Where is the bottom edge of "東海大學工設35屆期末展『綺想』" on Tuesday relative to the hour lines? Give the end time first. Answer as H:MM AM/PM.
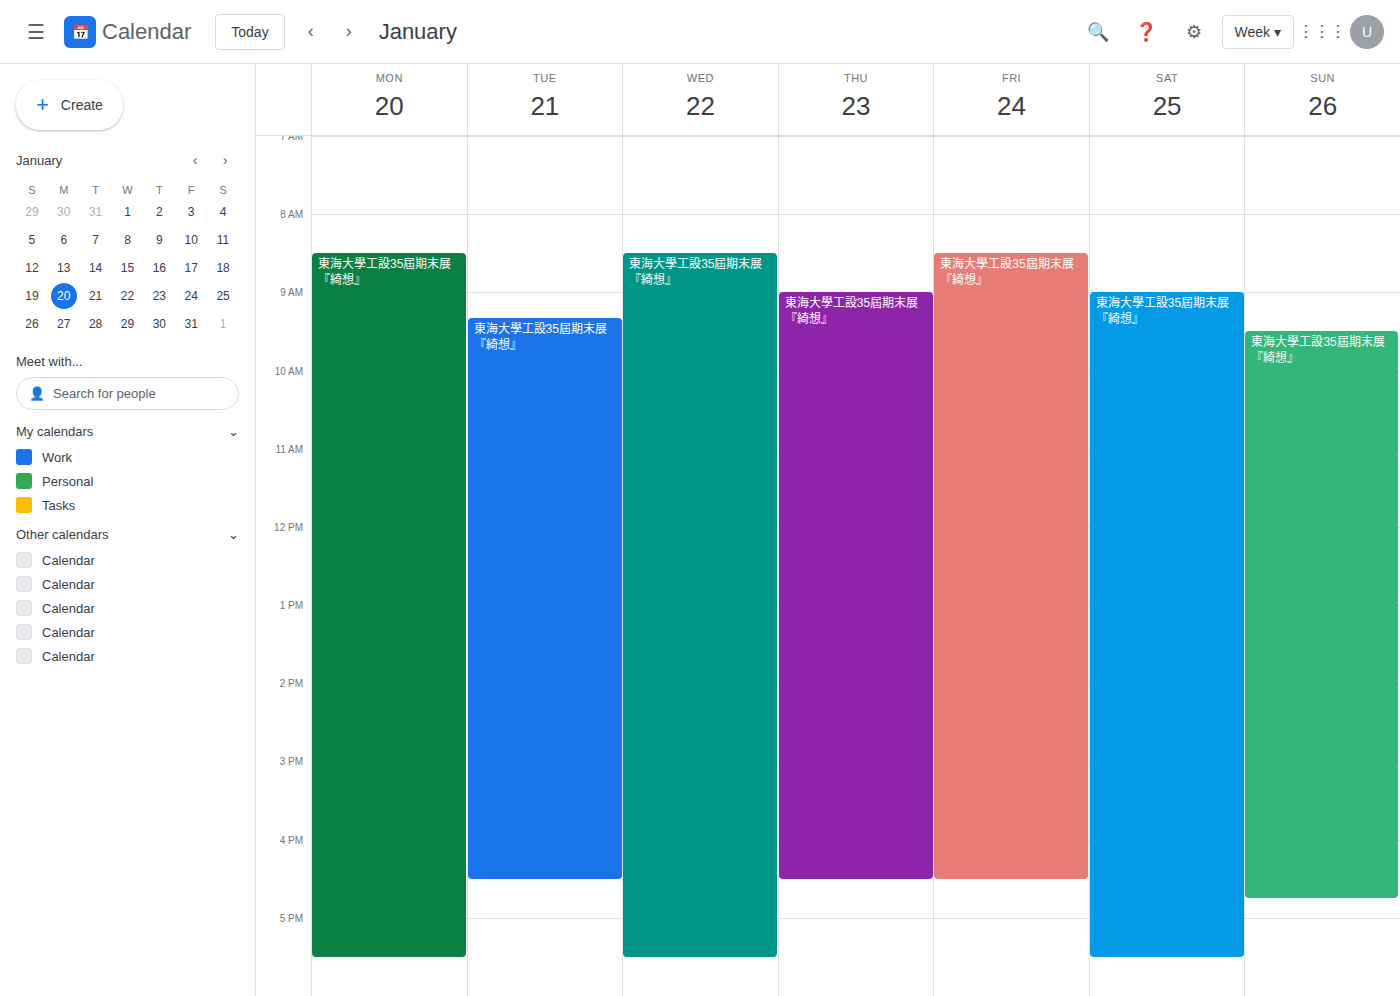
4:30 PM -- halfway between the 4 PM and 5 PM lines.